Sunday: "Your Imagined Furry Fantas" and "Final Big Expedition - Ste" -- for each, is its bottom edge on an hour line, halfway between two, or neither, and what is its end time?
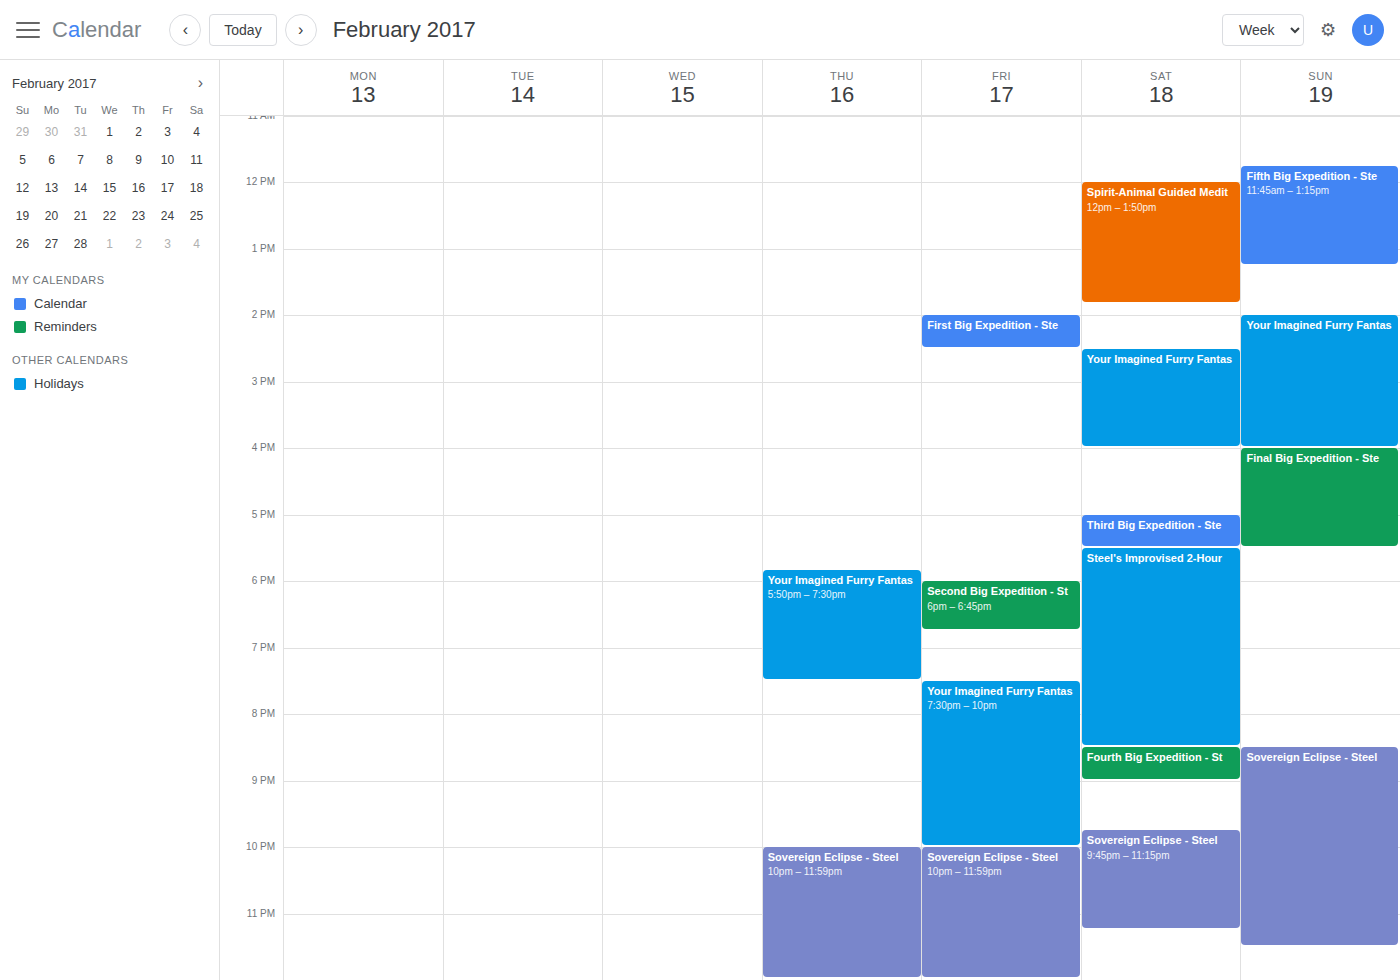
"Your Imagined Furry Fantas": 4:00 PM, exactly on the 4 PM line. "Final Big Expedition - Ste": 5:30 PM, halfway between the 5 PM and 6 PM lines.